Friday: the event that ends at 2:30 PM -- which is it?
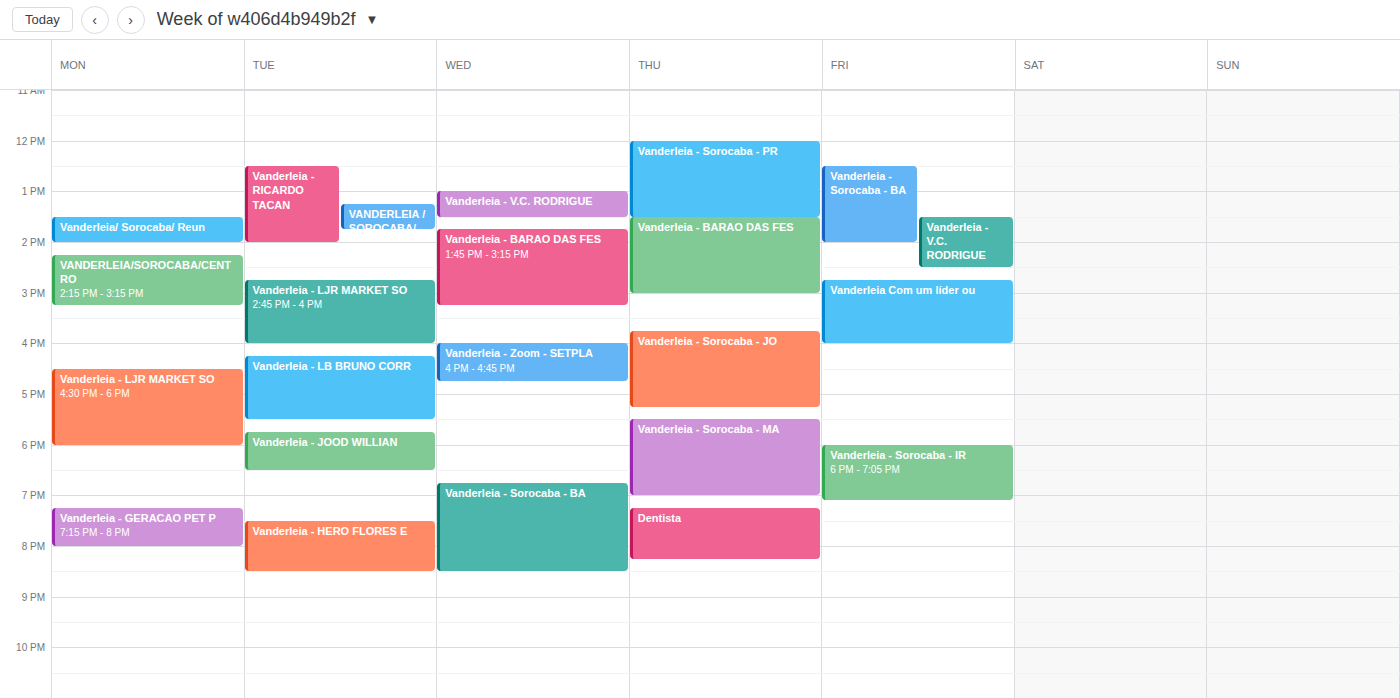
"Vanderleia - V.C. RODRIGUE"